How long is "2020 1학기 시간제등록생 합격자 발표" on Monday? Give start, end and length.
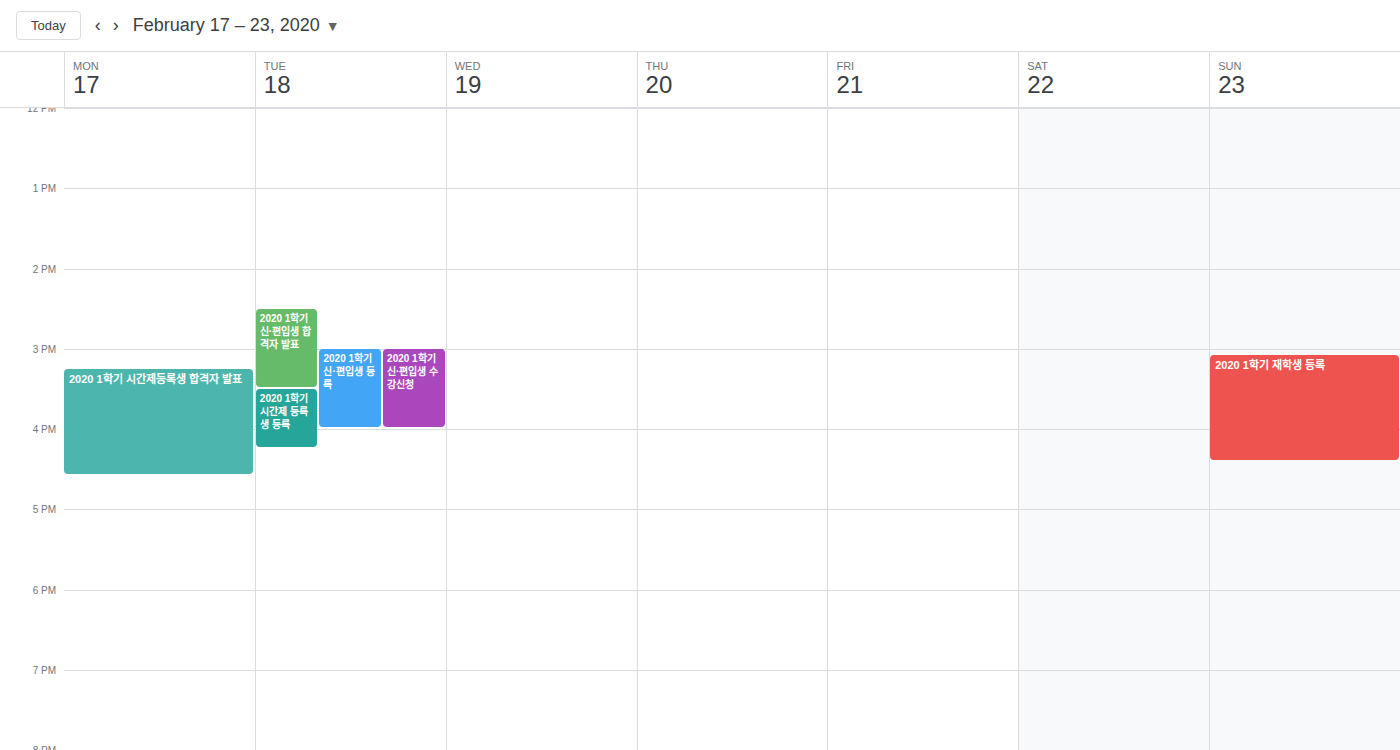
3:15 PM to 4:35 PM, 1 hour 20 minutes